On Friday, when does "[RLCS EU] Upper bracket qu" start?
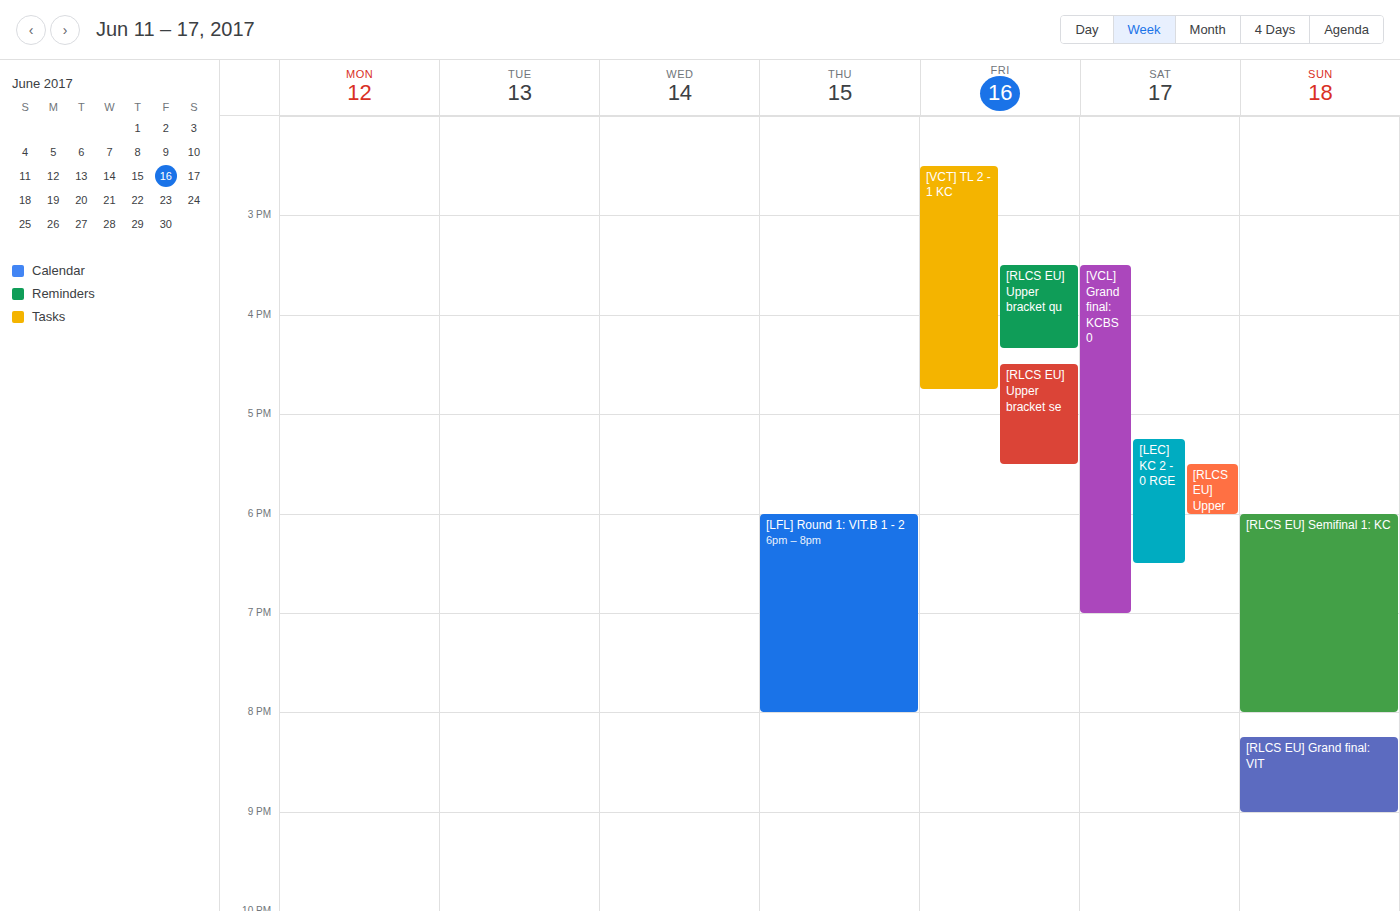
3:30 PM